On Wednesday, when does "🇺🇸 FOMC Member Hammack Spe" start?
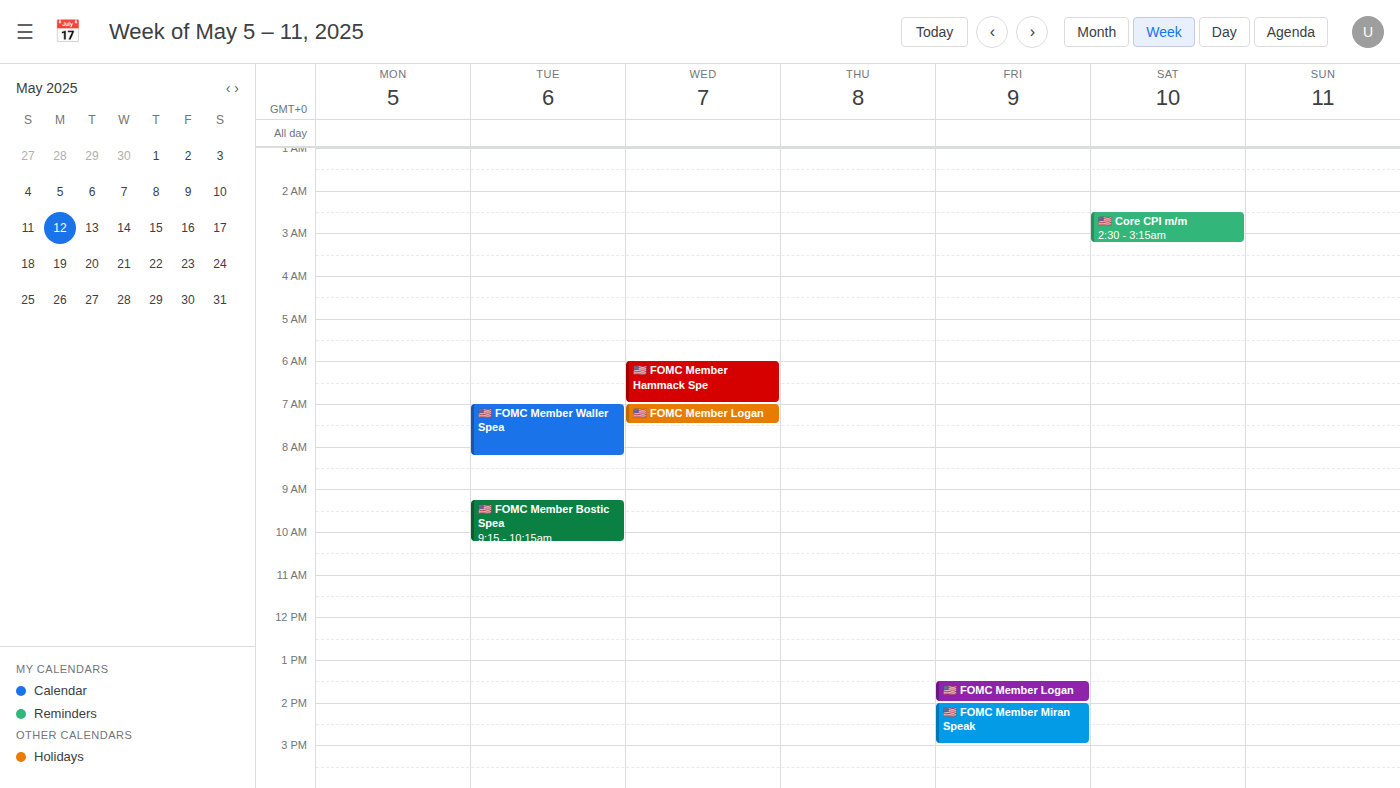
06:00